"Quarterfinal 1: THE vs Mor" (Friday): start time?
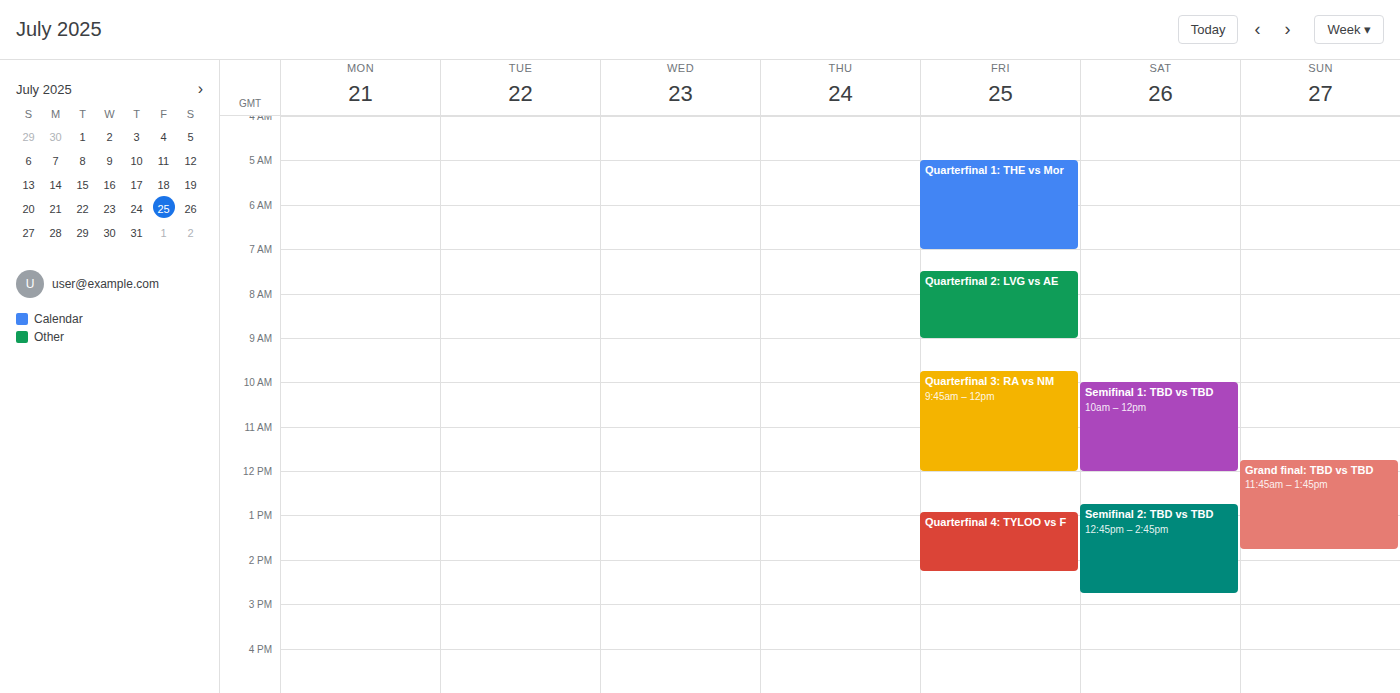
5:00 AM